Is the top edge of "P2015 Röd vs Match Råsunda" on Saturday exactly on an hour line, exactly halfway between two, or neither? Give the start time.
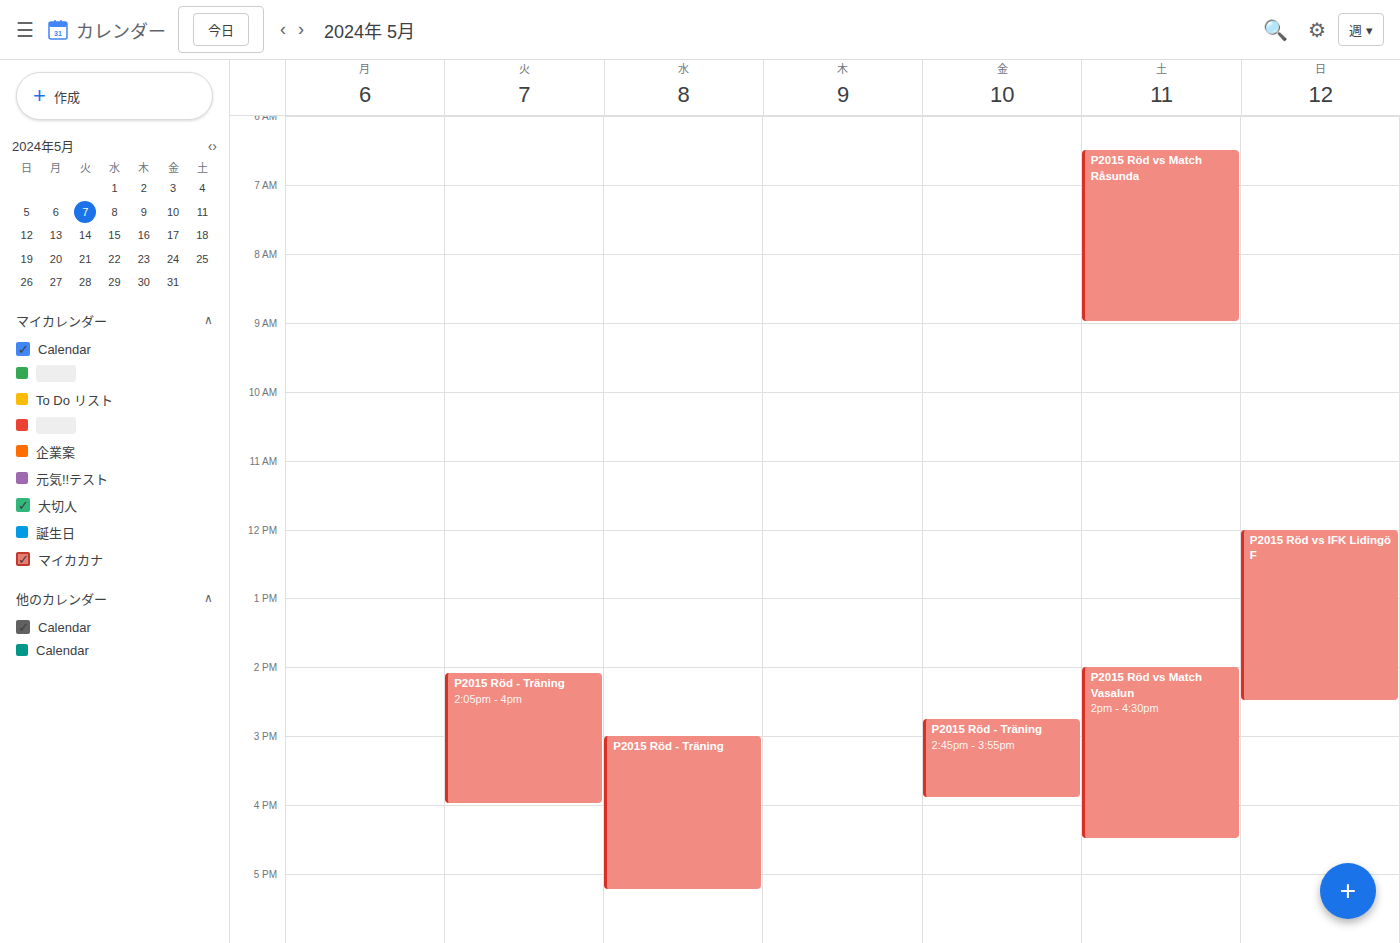
6:30 AM -- halfway between the 6 AM and 7 AM lines.